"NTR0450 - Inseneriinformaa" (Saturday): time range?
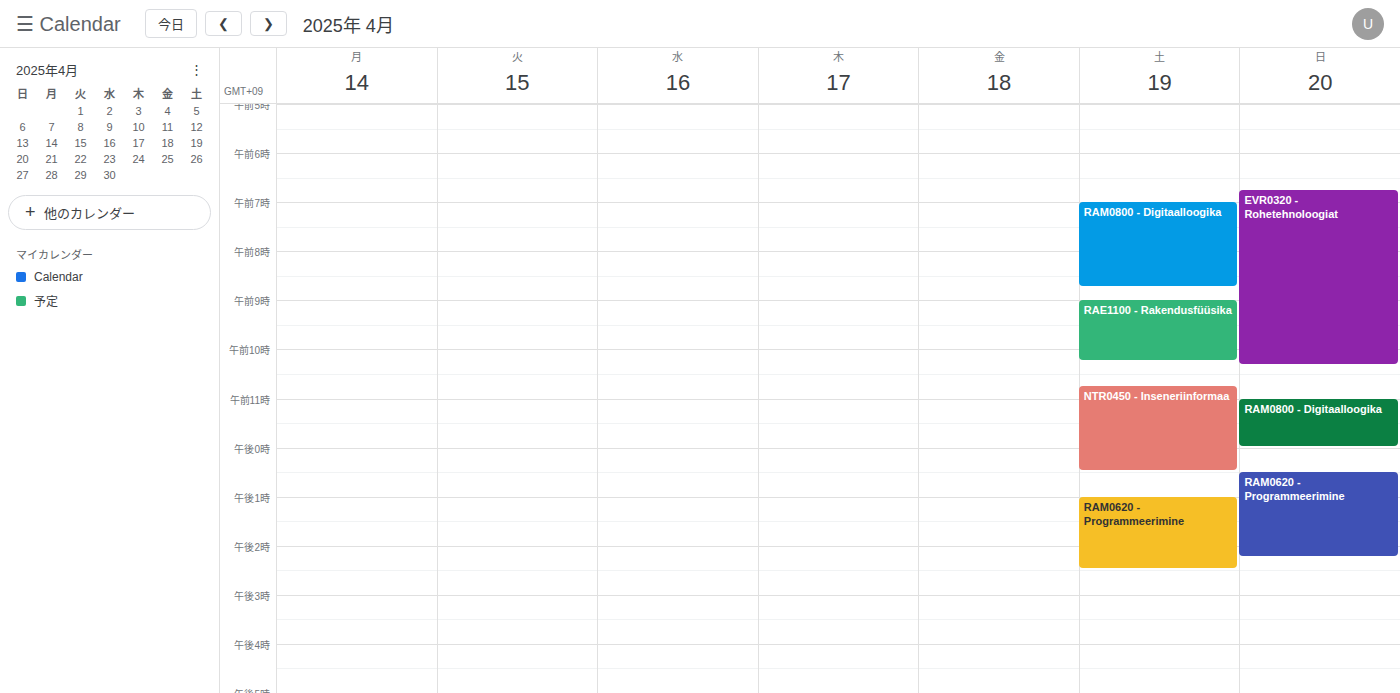
10:45 AM to 12:30 PM